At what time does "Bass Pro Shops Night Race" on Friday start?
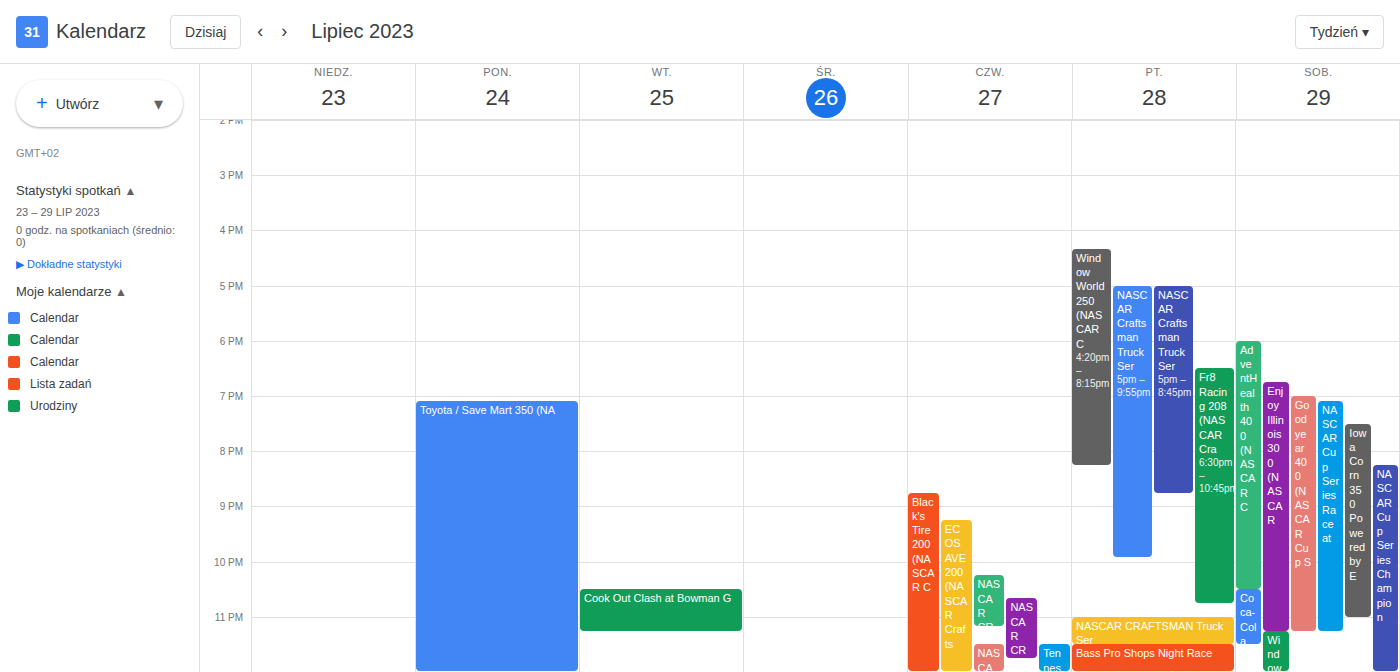
11:30 PM